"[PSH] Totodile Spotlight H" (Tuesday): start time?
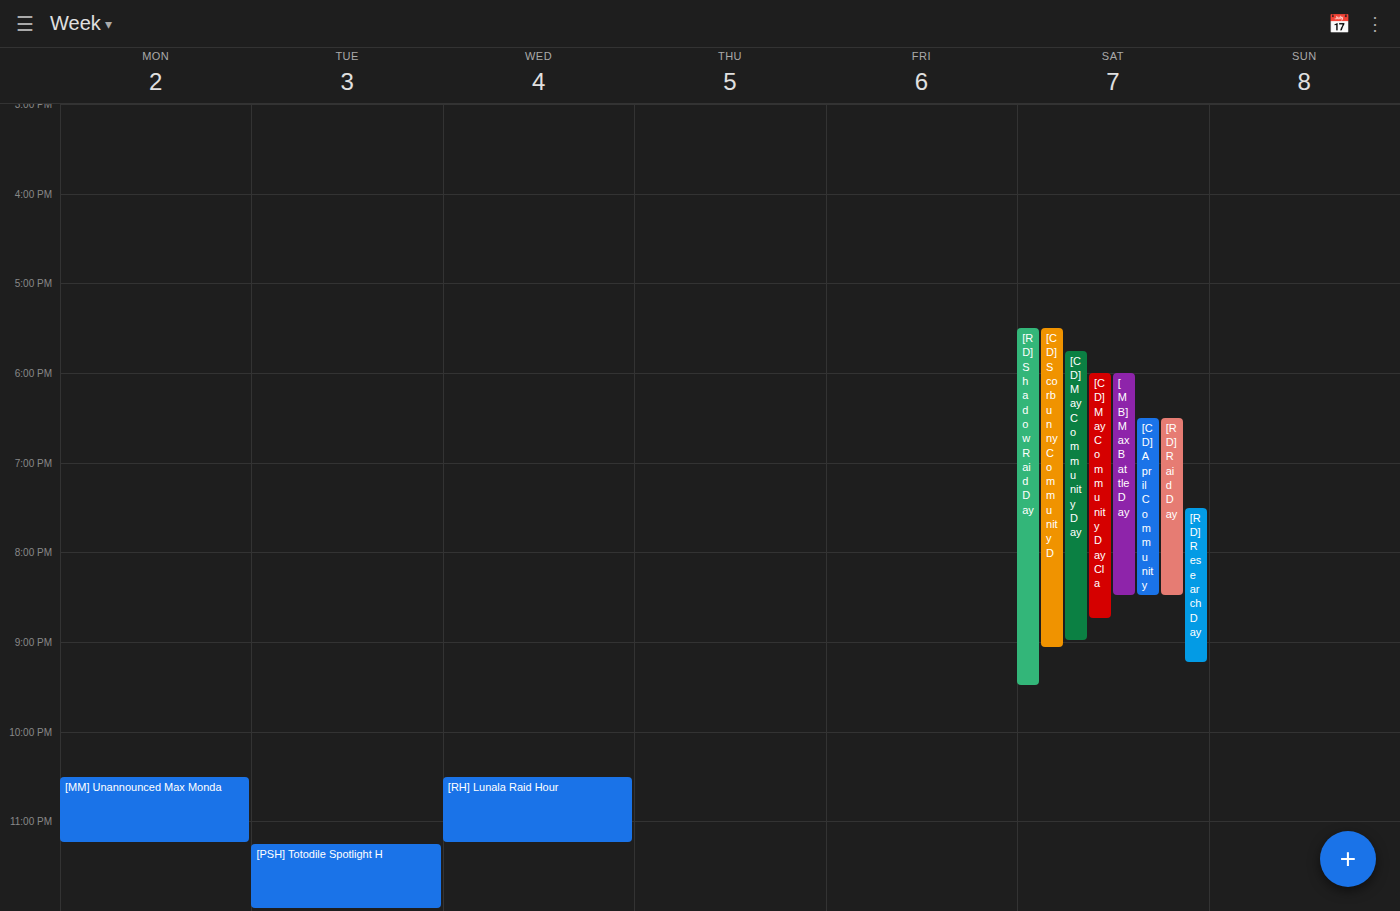
11:15 PM